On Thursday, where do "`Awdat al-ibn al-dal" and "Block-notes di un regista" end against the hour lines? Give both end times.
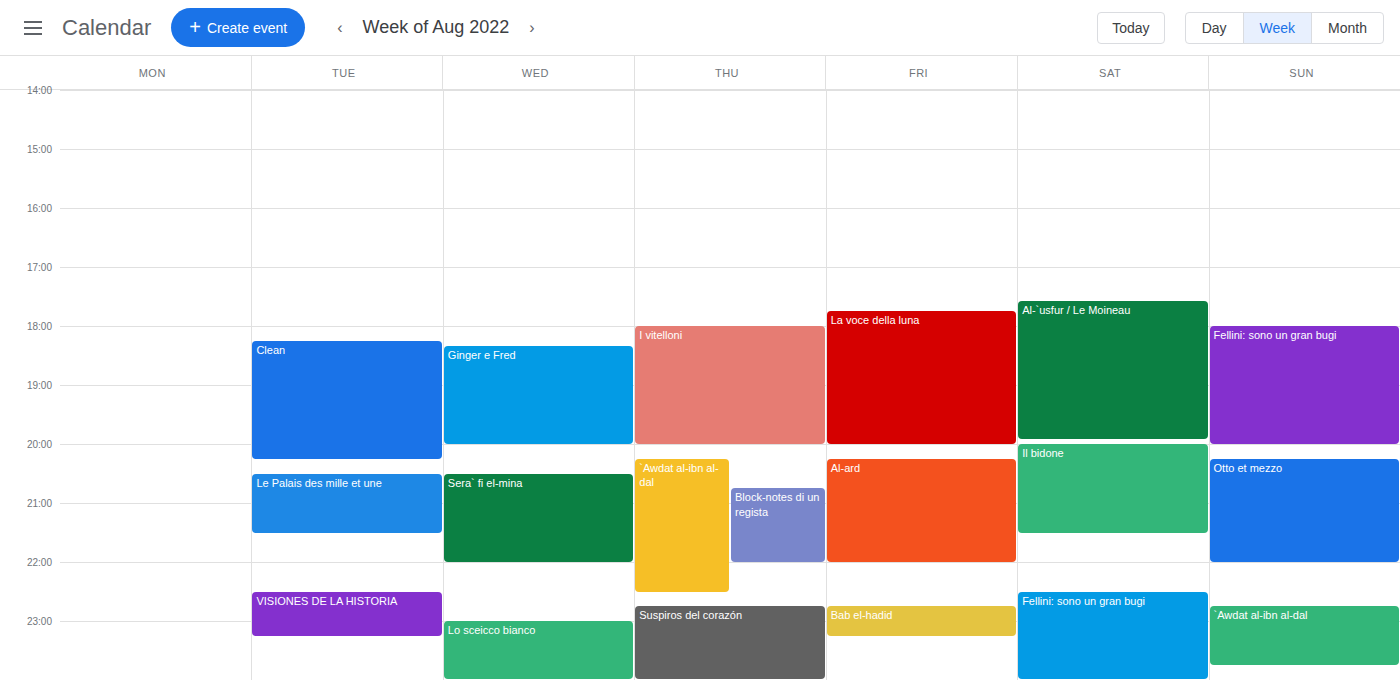
"`Awdat al-ibn al-dal": 10:30 PM, halfway between the 10 PM and 11 PM lines. "Block-notes di un regista": 10:00 PM, exactly on the 10 PM line.